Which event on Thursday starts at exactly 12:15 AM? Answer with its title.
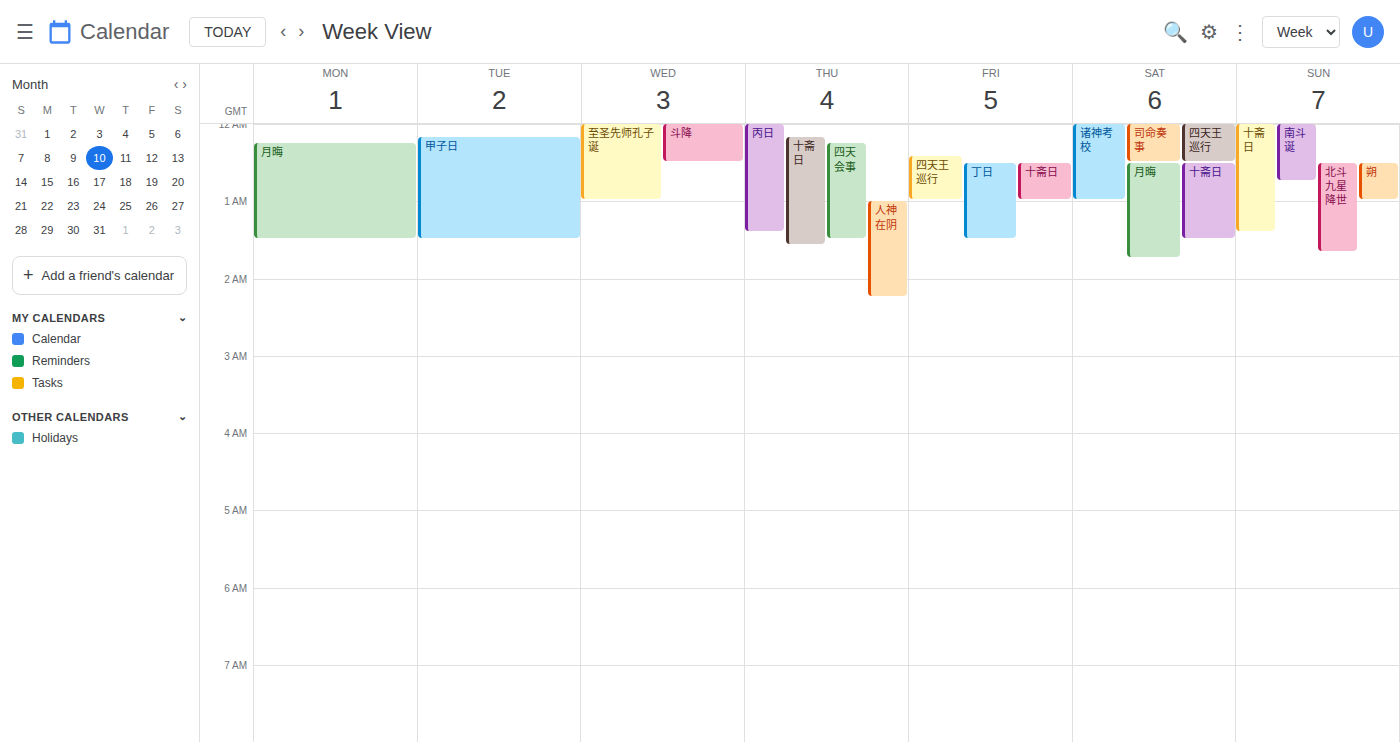
"四天会事"